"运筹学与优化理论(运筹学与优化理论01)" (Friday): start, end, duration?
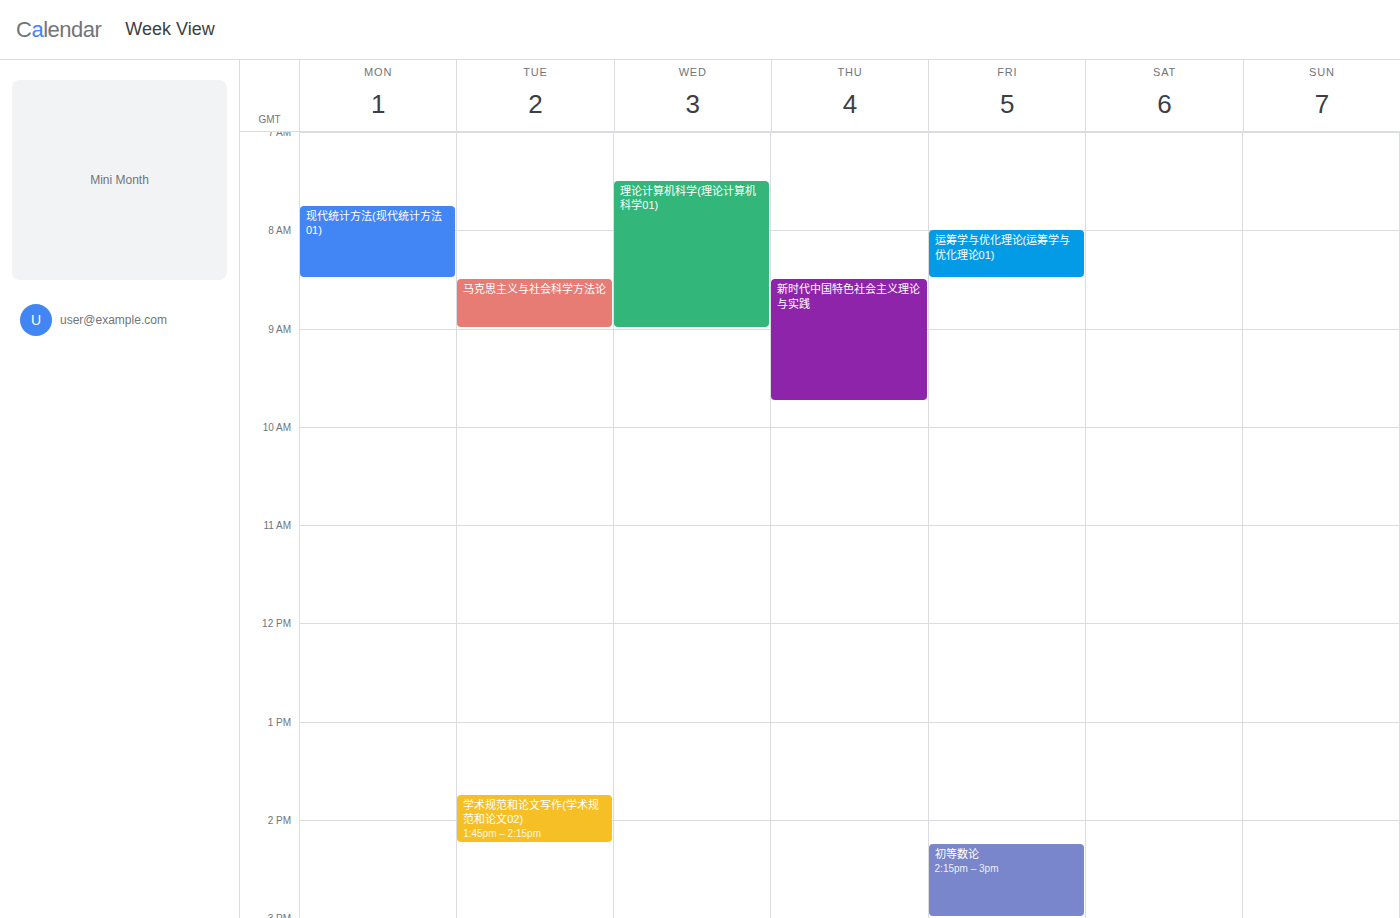
8:00 AM to 8:30 AM, 30 minutes